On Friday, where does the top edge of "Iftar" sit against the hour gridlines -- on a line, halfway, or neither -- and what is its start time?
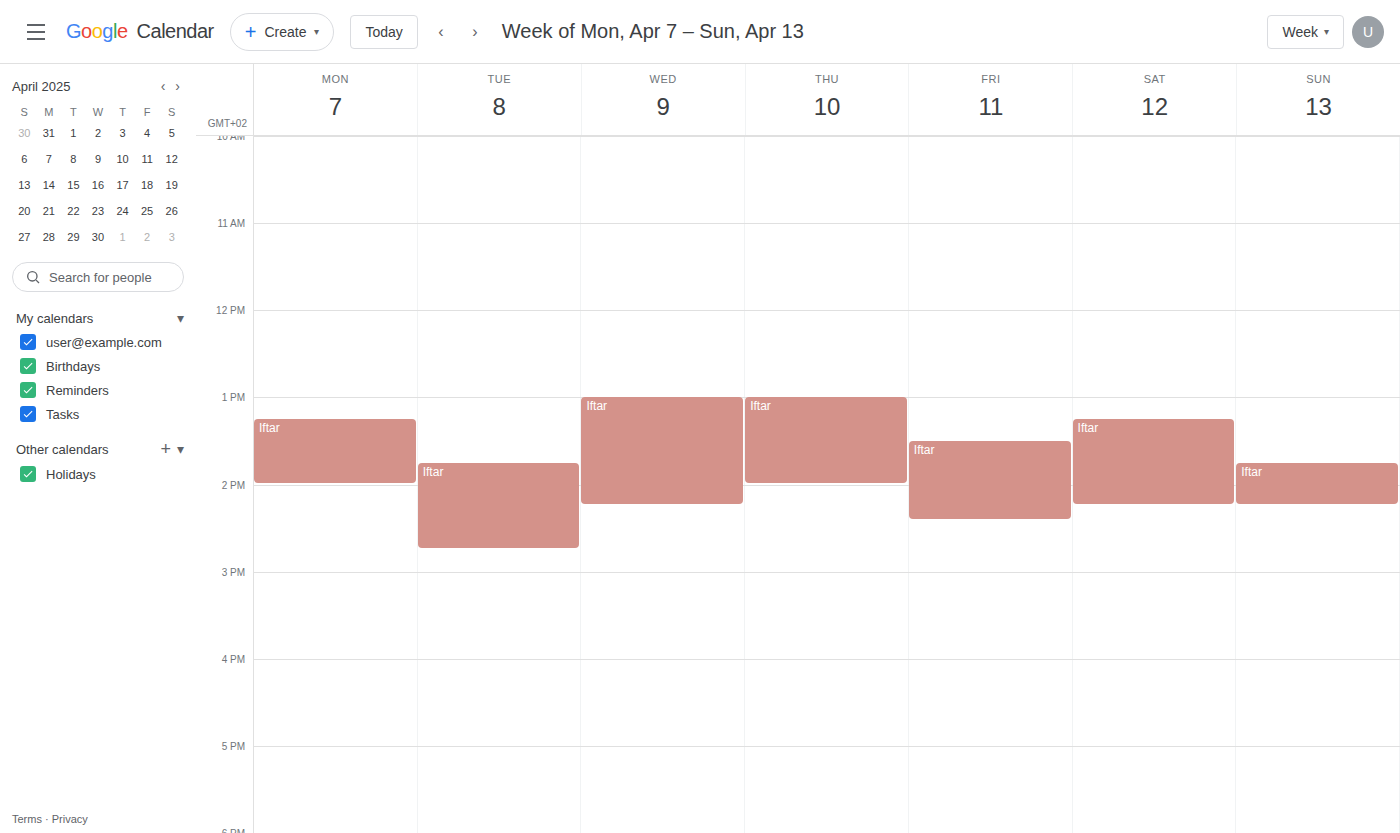
1:30 PM -- halfway between the 1 PM and 2 PM lines.